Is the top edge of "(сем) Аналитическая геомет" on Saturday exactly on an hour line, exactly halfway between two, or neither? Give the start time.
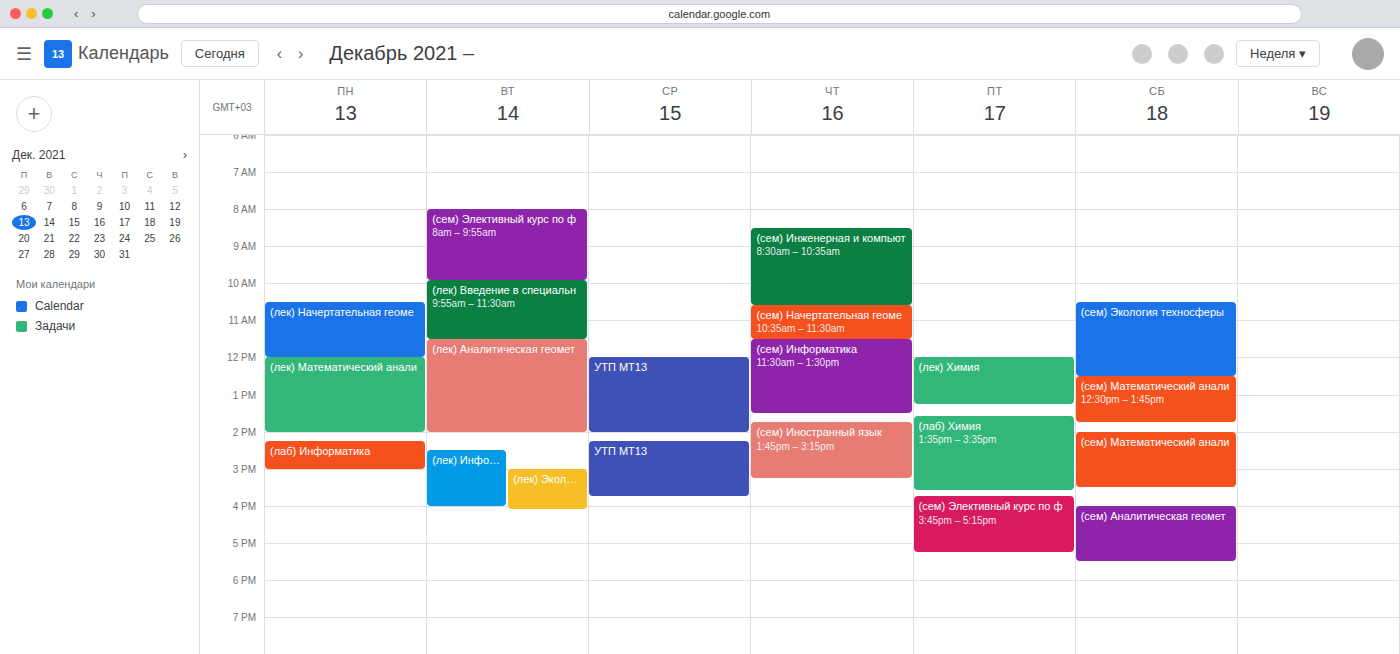
16:00 -- exactly on the 16:00 line.